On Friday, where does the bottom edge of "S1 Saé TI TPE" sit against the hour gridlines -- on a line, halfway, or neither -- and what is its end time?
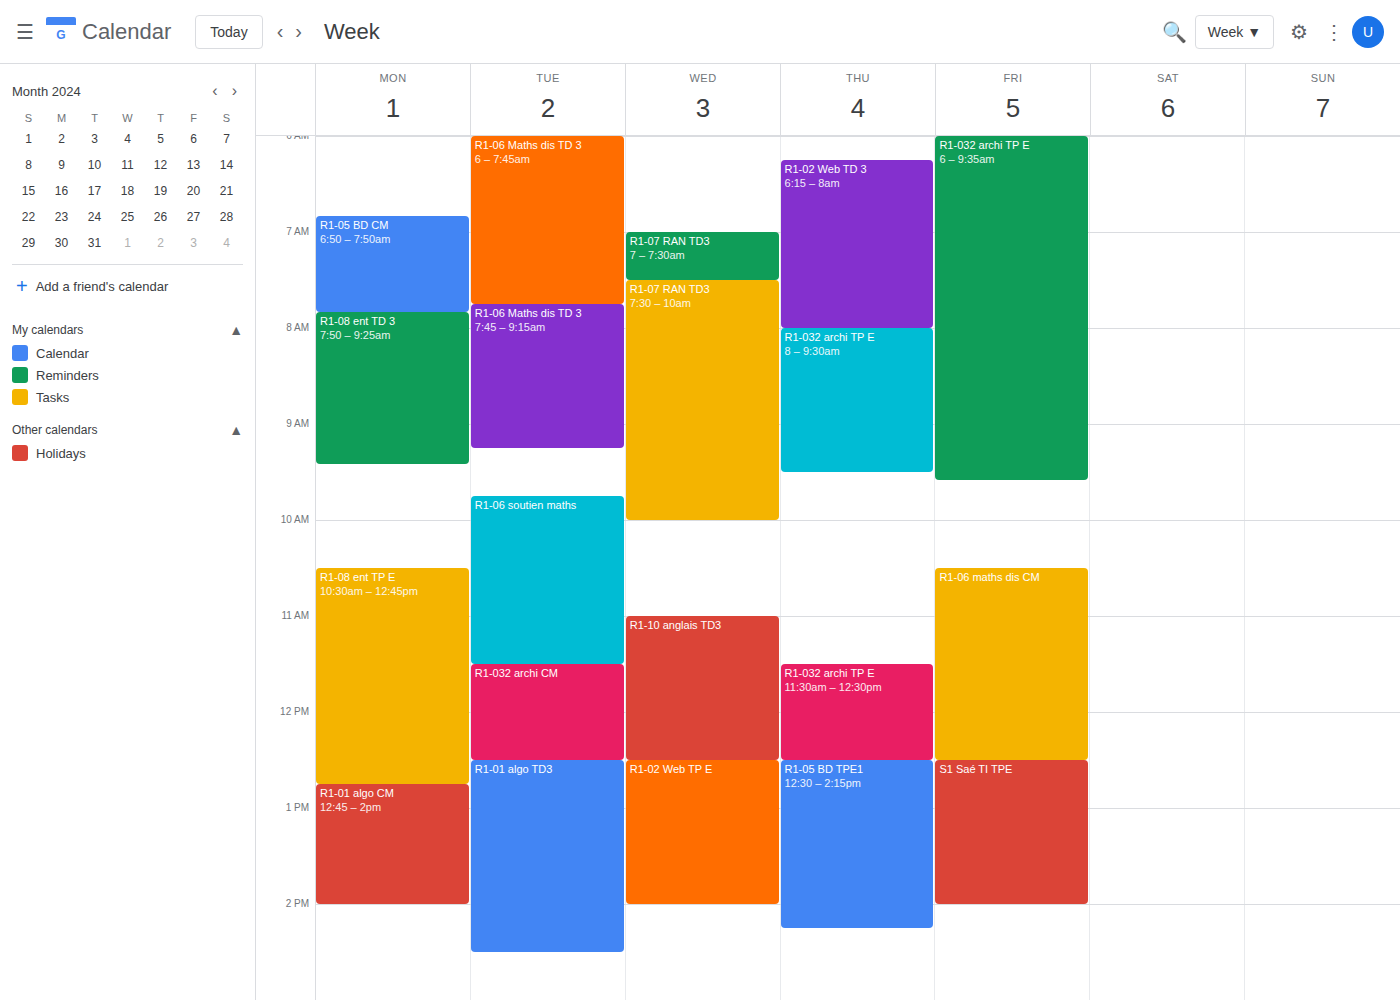
2:00 PM -- exactly on the 2 PM line.